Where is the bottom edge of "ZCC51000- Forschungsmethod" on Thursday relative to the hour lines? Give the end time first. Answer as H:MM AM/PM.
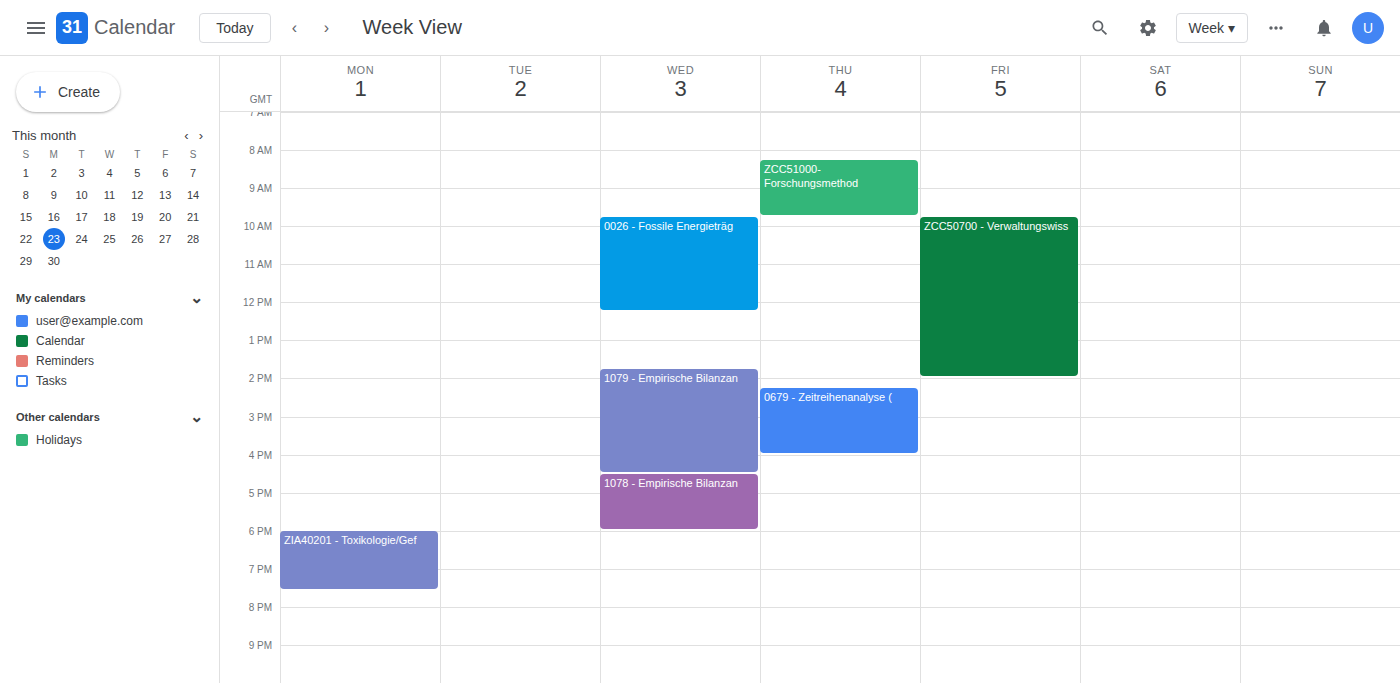
9:45 AM -- neither: three quarters of the way from the 9 AM line to the 10 AM line.